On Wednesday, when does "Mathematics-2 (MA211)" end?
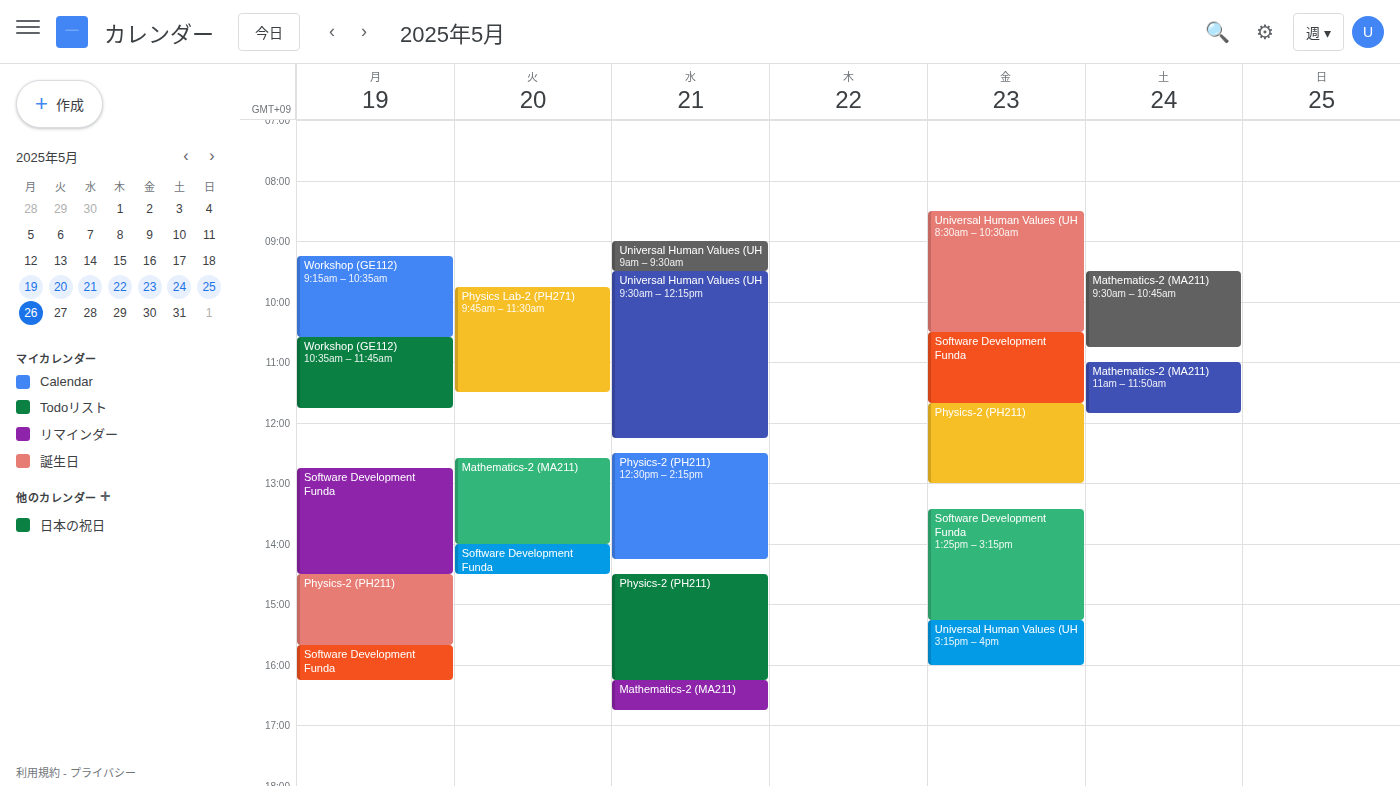
4:45 PM